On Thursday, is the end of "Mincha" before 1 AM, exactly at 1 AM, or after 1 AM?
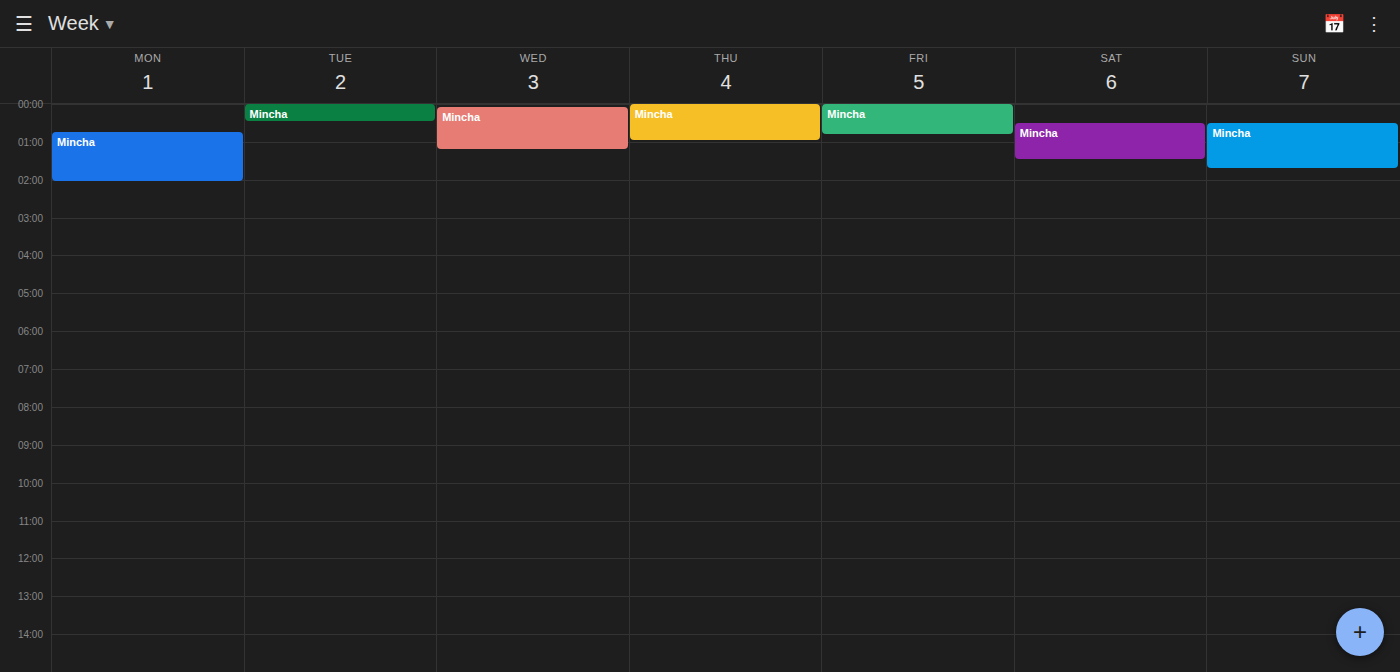
1:00 AM -- exactly at 1 AM, on the 1 AM line.